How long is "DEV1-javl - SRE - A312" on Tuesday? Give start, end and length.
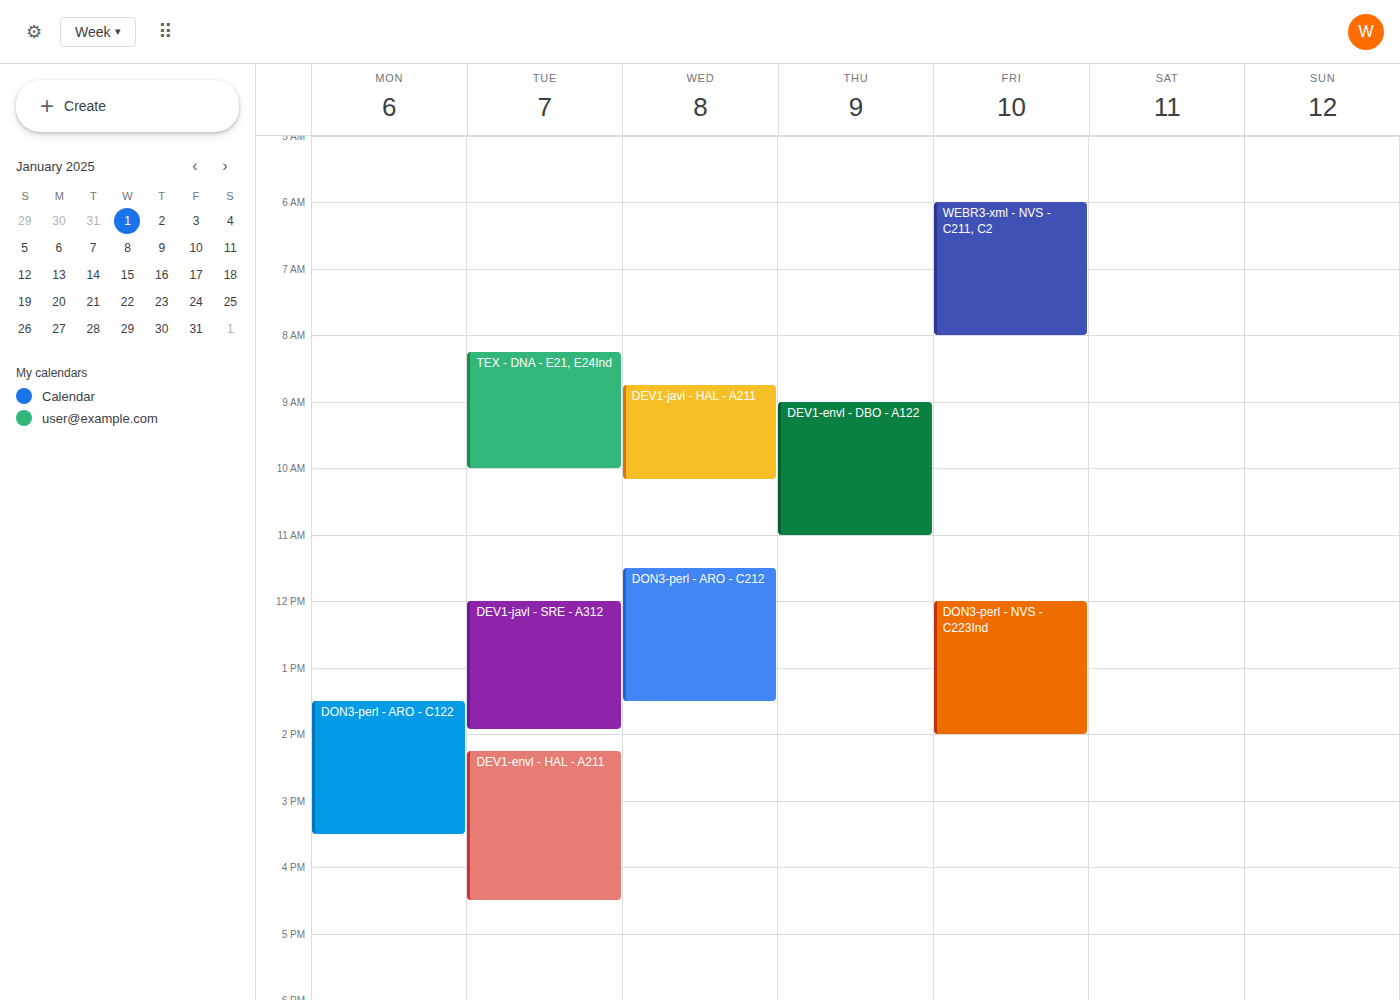
12:00 PM to 1:55 PM, 1 hour 55 minutes